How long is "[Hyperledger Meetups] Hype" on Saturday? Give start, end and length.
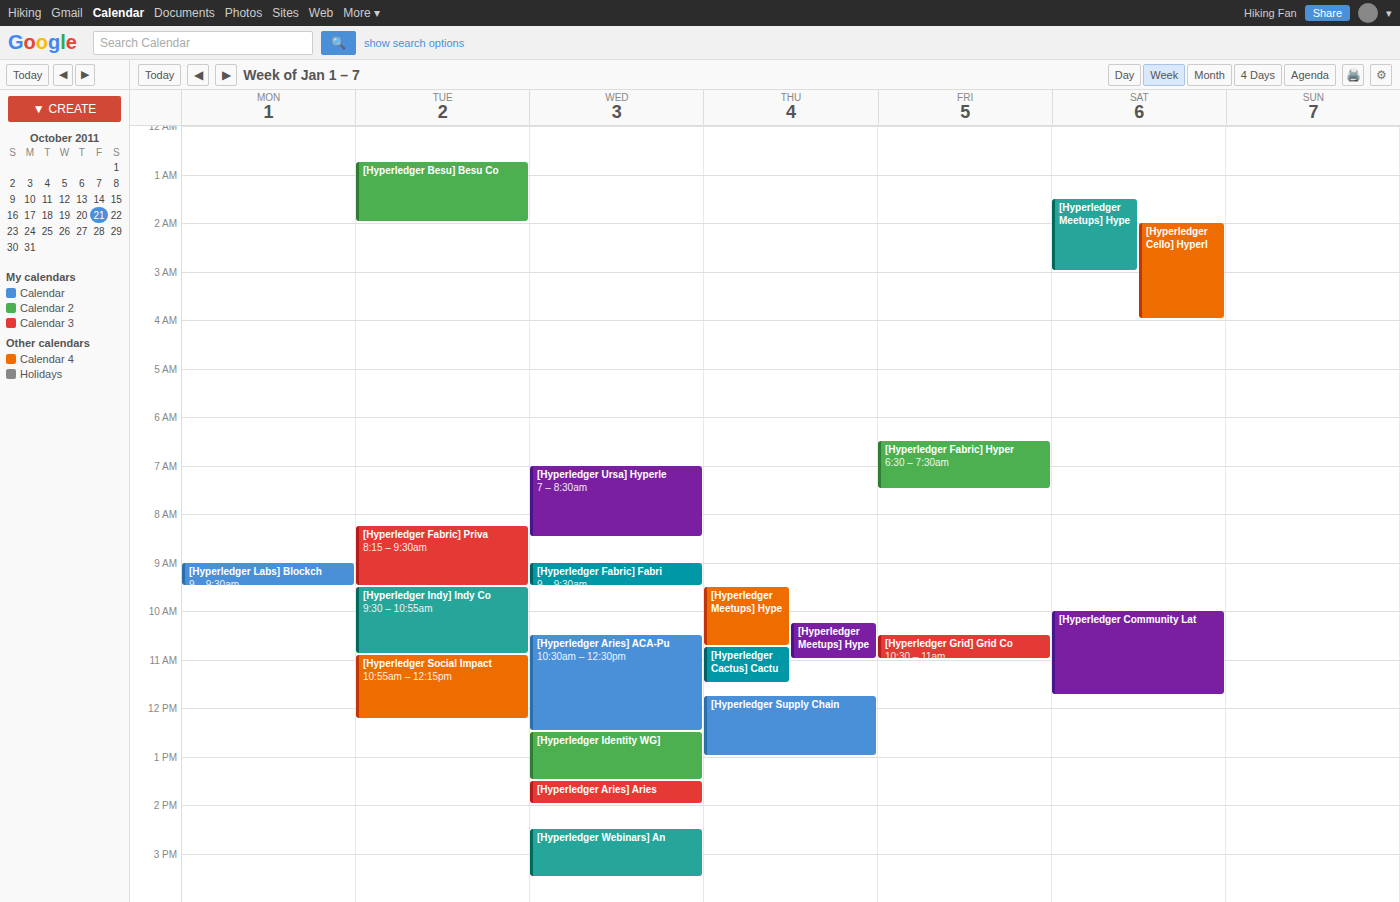
1:30 AM to 3:00 AM, 1 hour 30 minutes